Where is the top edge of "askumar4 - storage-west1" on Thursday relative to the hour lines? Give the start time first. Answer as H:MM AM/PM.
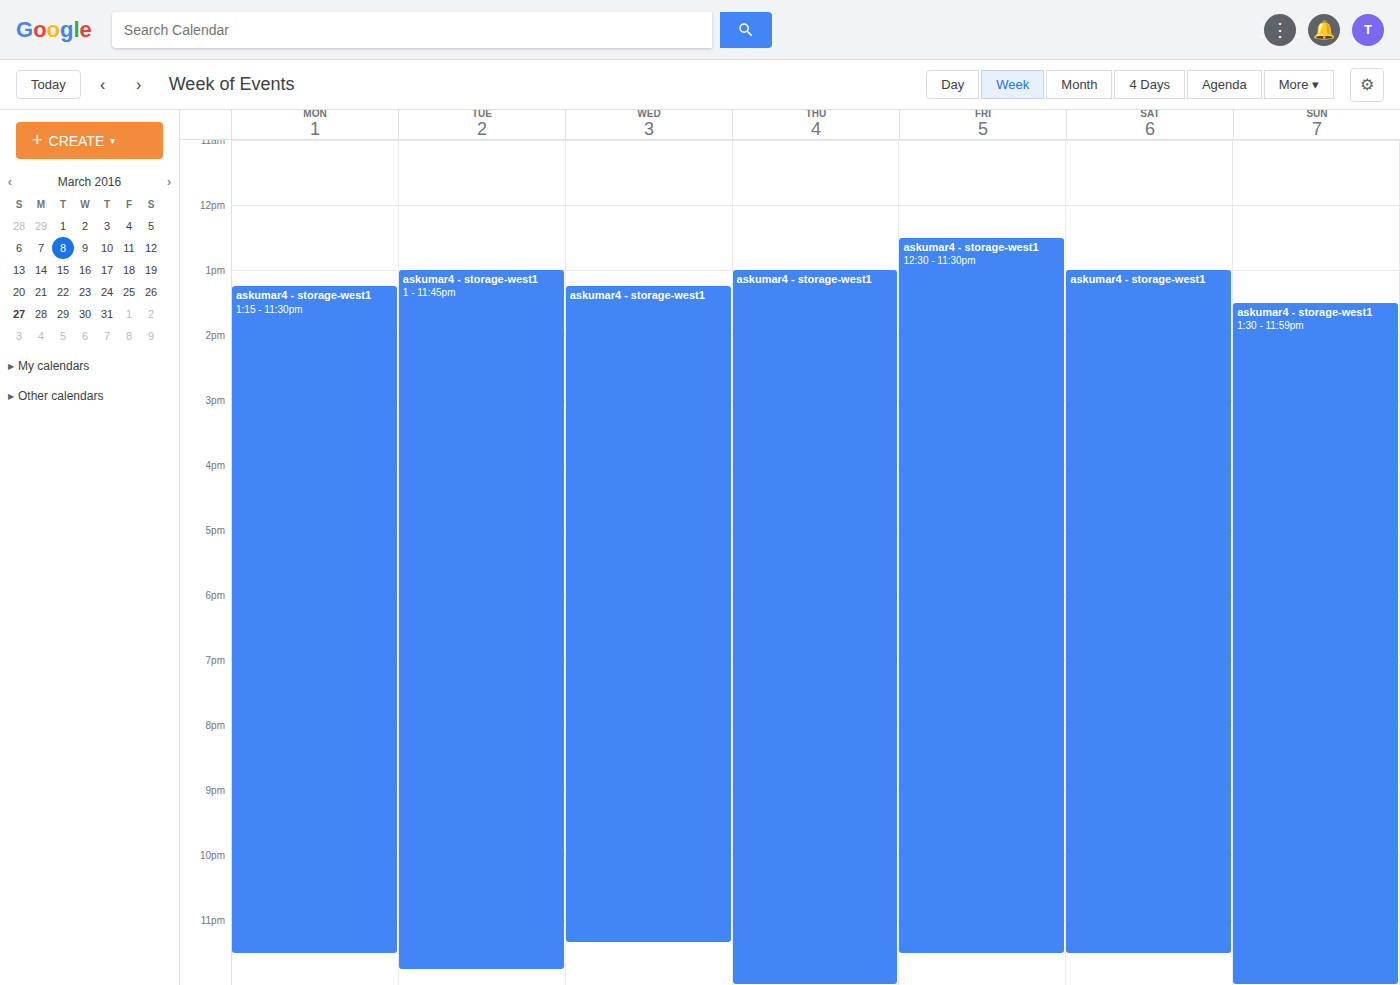
1:00 PM -- exactly on the 1 PM line.